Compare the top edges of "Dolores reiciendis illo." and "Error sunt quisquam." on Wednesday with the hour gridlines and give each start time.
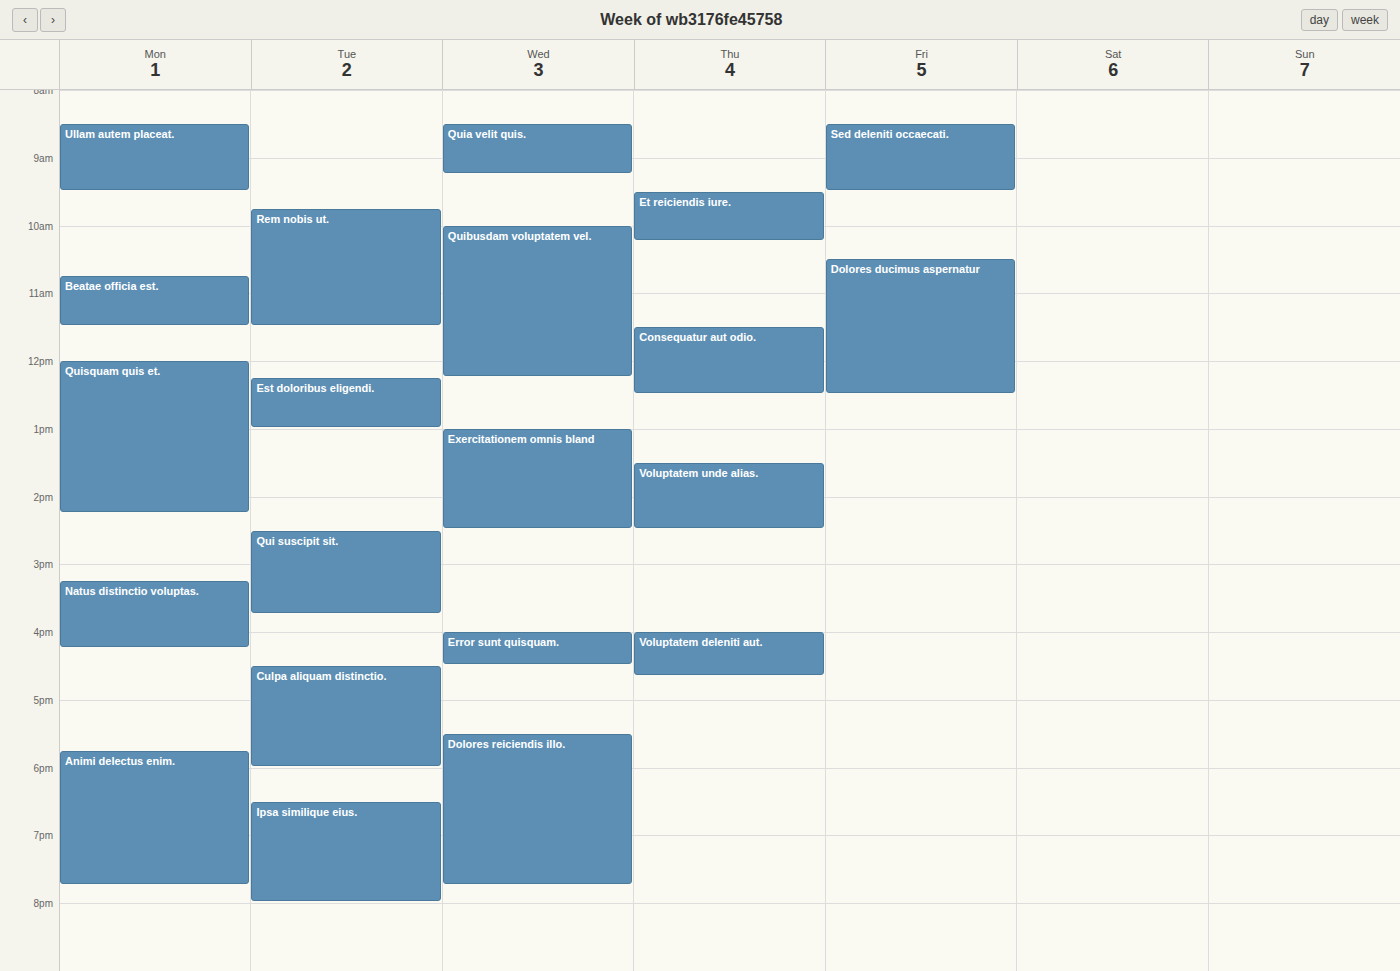
"Dolores reiciendis illo.": 17:30, halfway between the 17:00 and 18:00 lines. "Error sunt quisquam.": 16:00, exactly on the 16:00 line.